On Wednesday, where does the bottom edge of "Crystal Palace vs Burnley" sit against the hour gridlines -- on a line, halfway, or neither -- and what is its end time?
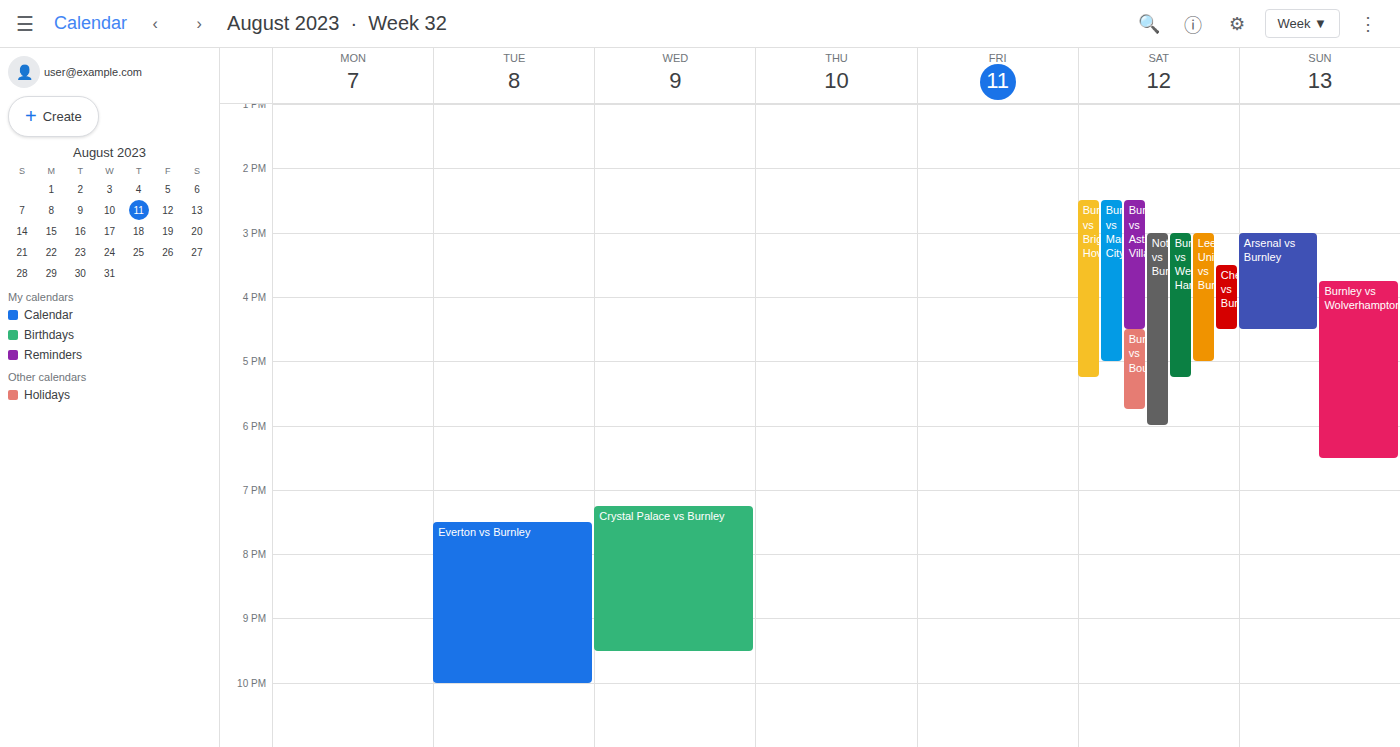
9:30 PM -- halfway between the 9 PM and 10 PM lines.